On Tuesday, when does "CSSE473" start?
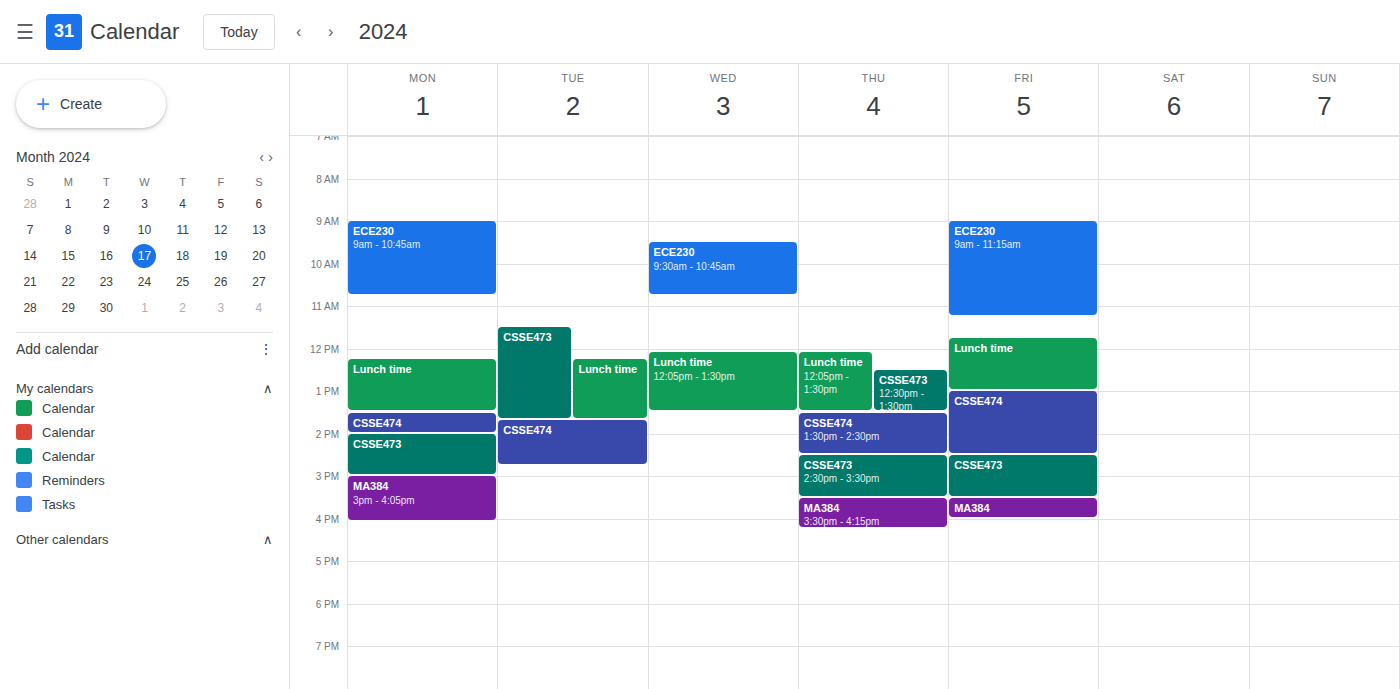
11:30 AM